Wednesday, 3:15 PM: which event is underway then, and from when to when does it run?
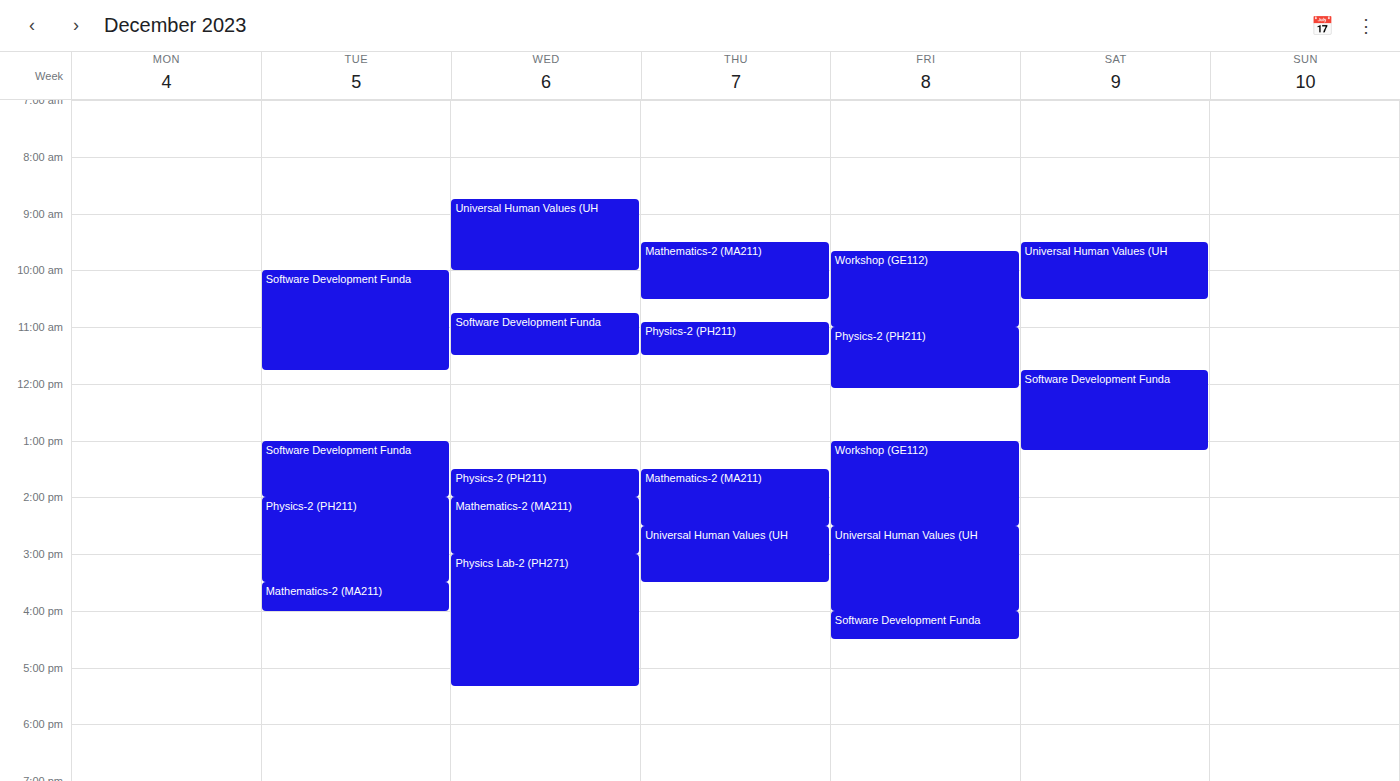
"Physics Lab-2 (PH271)", 3:00 PM to 5:20 PM